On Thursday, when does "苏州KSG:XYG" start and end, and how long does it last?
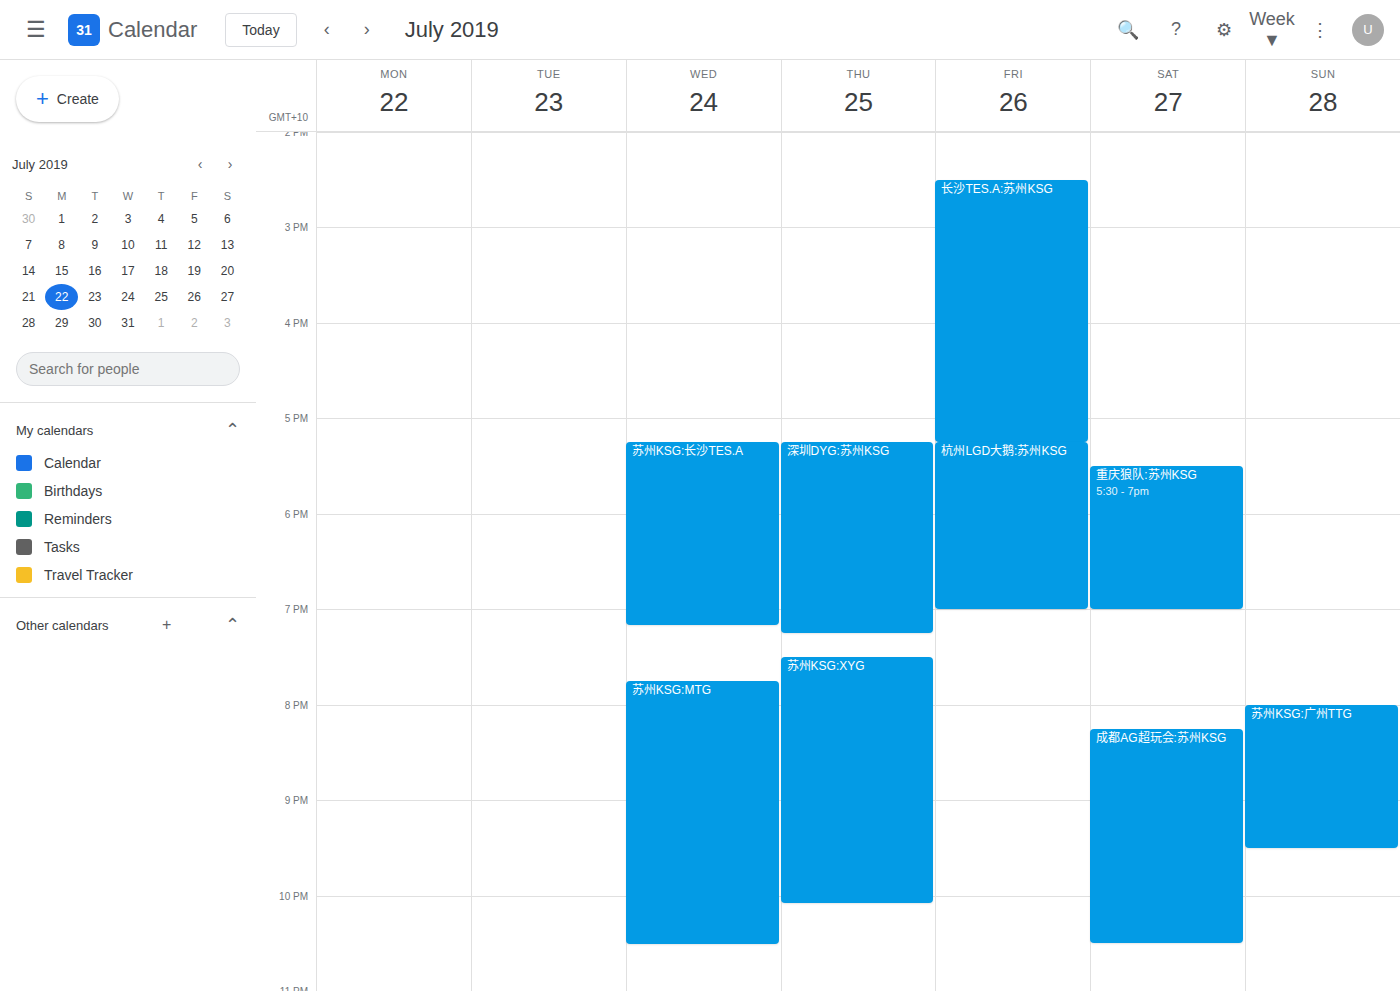
7:30 PM to 10:05 PM, 2 hours 35 minutes